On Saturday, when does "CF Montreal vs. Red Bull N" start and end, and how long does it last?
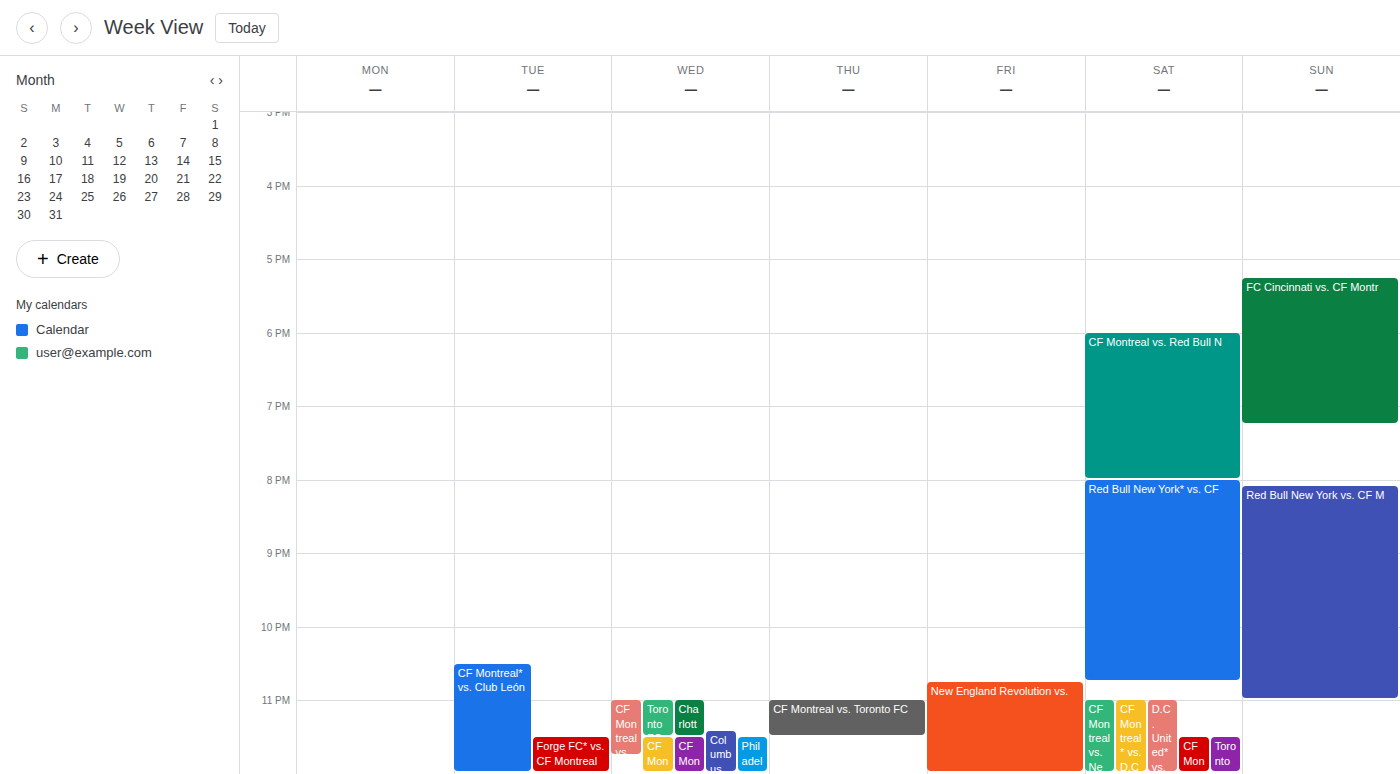
6:00 PM to 8:00 PM, 2 hours